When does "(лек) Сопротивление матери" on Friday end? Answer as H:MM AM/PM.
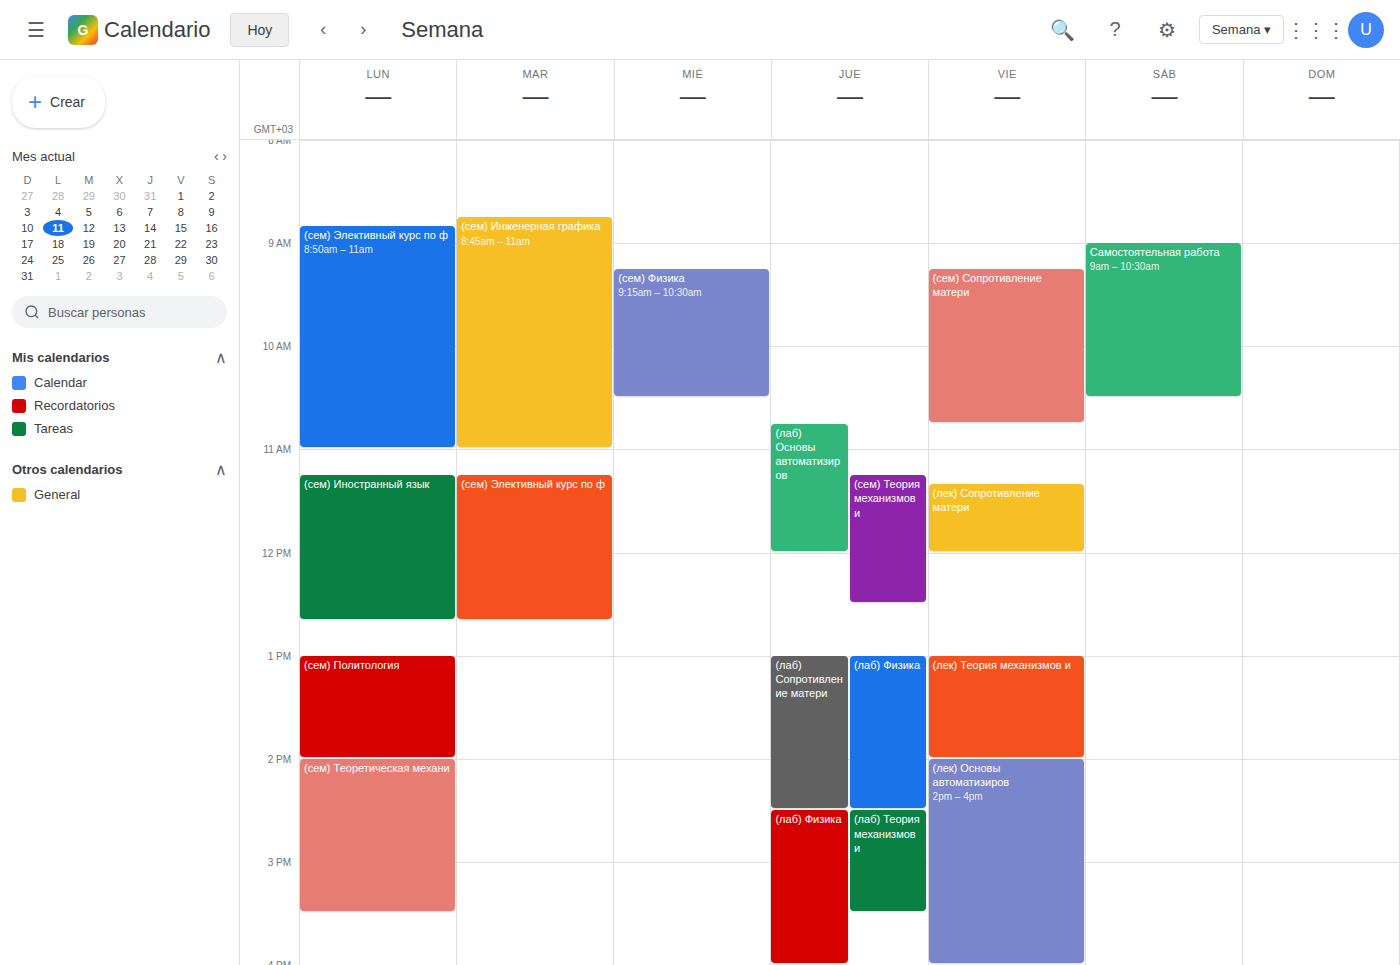
12:00 PM